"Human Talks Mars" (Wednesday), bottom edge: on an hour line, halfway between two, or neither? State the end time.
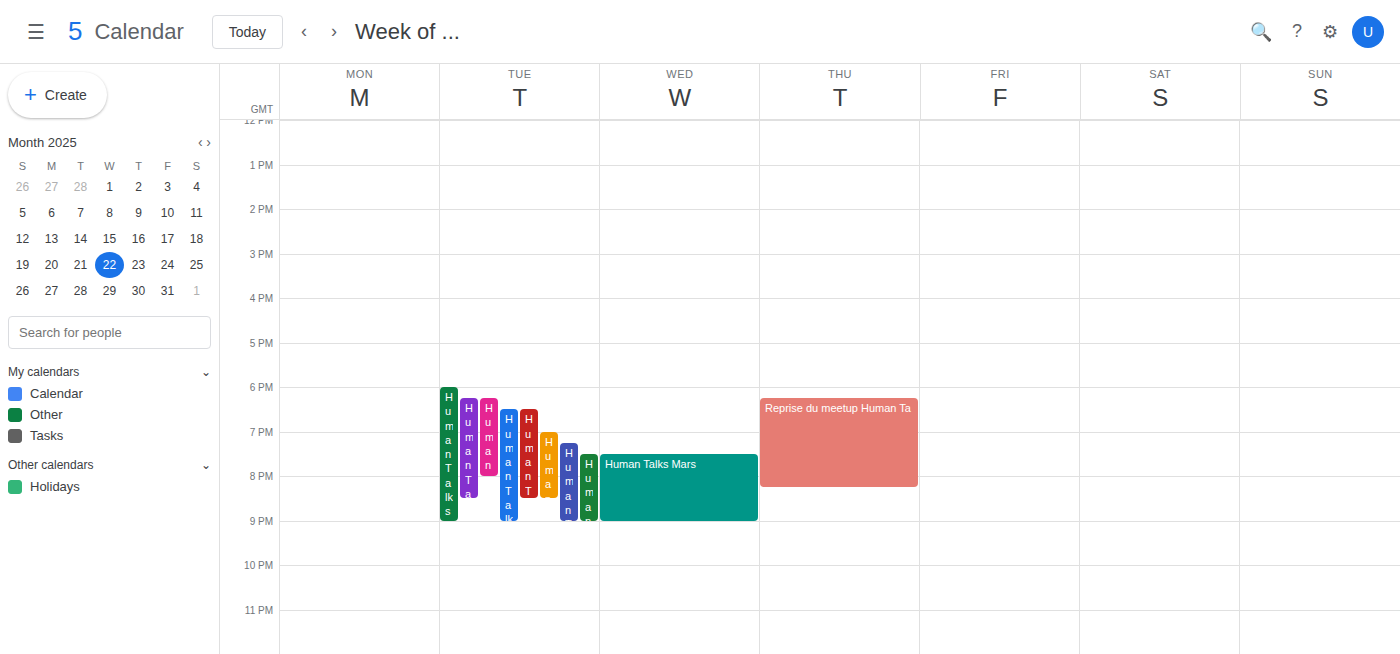
9:00 PM -- exactly on the 9 PM line.